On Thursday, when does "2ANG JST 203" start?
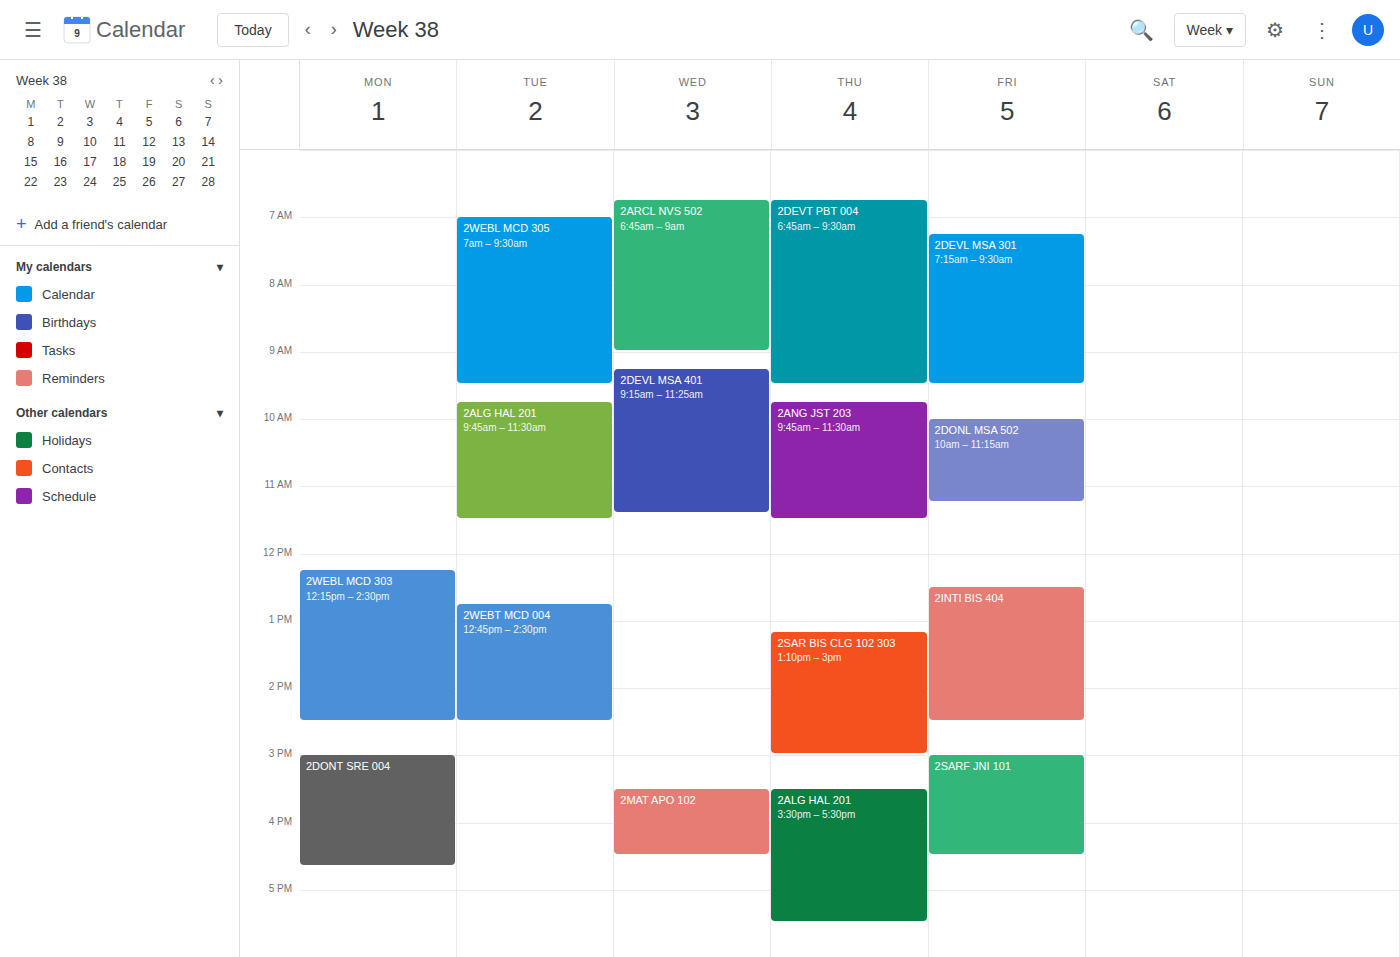
9:45 AM